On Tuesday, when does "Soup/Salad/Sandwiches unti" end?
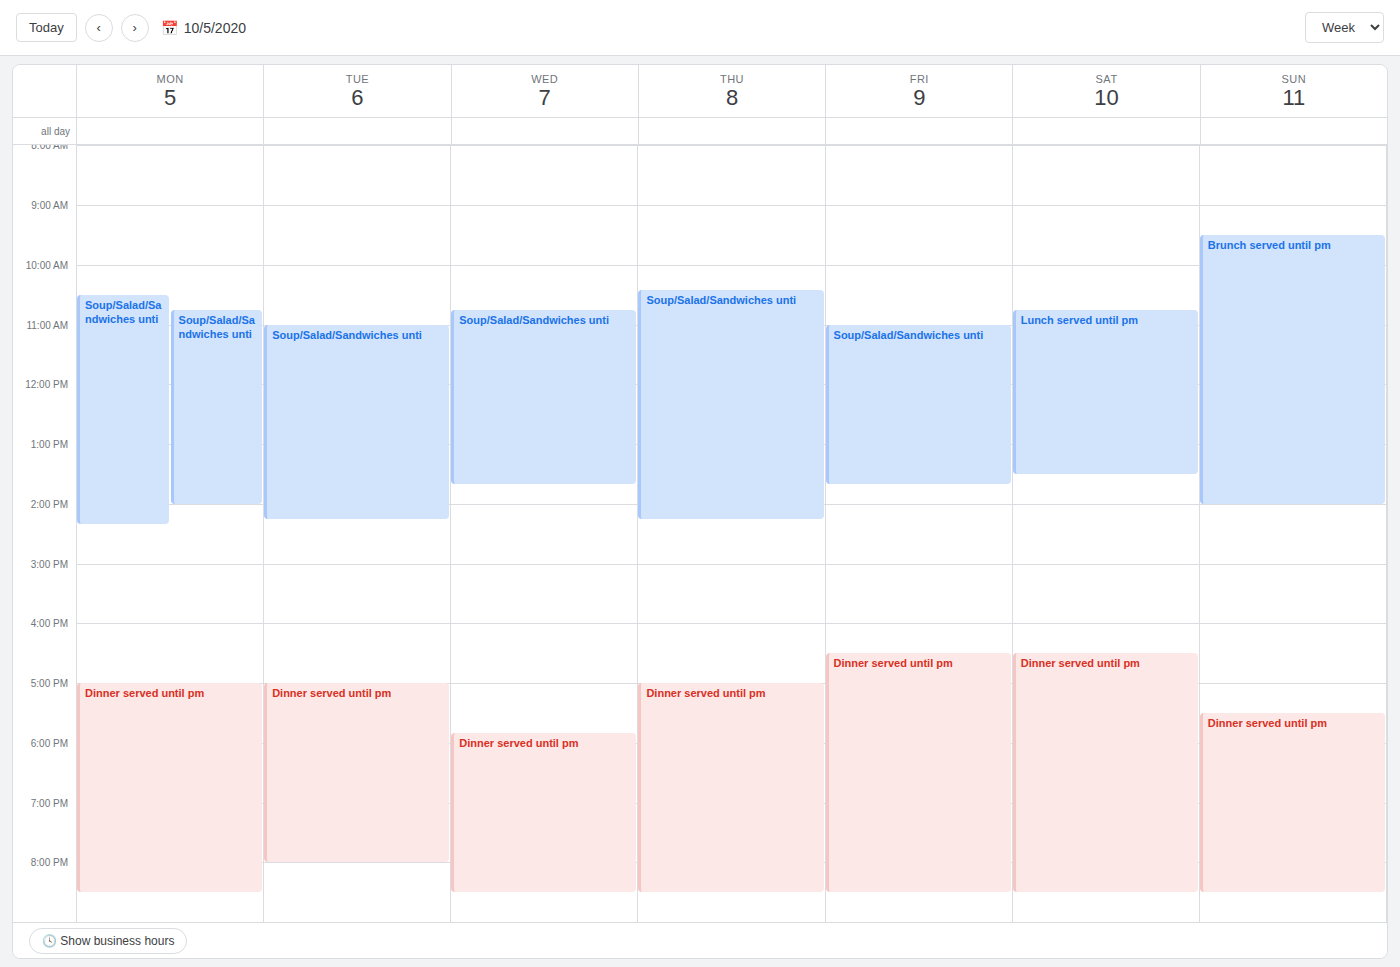
2:15 PM